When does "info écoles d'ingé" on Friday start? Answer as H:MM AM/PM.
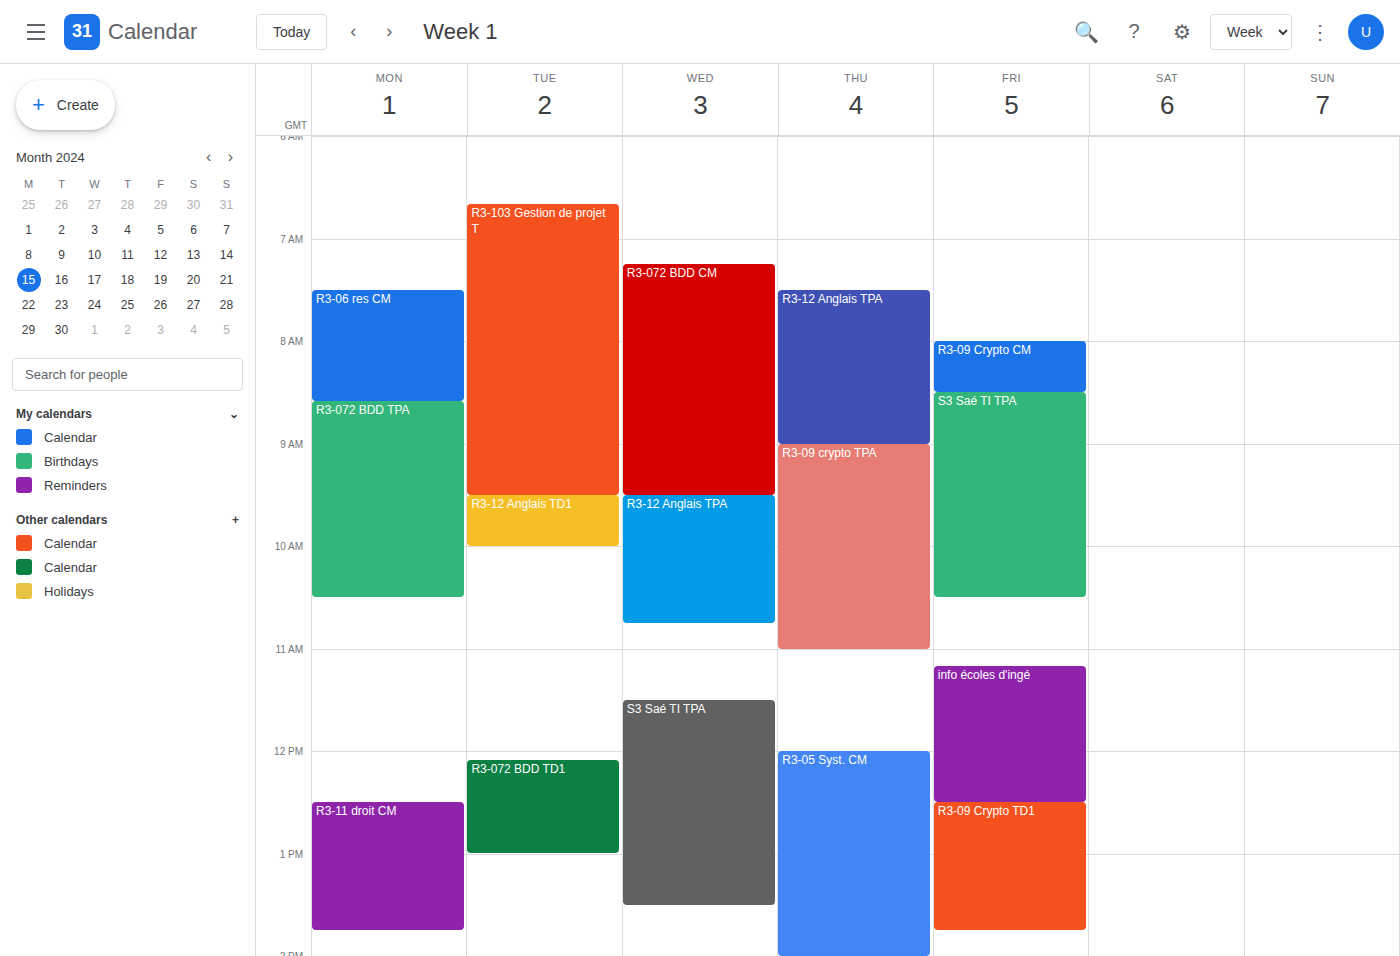
11:10 AM